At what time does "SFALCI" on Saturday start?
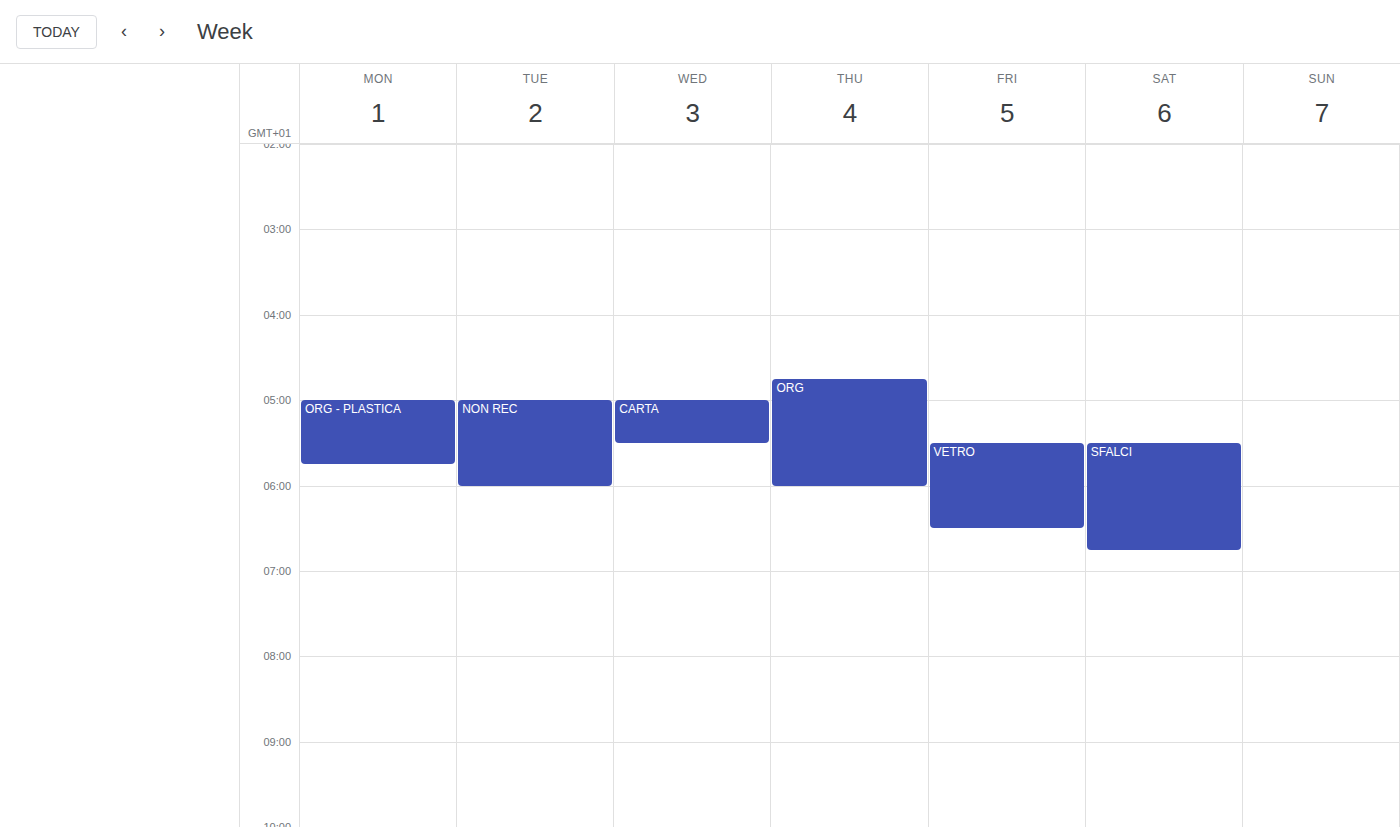
5:30 AM